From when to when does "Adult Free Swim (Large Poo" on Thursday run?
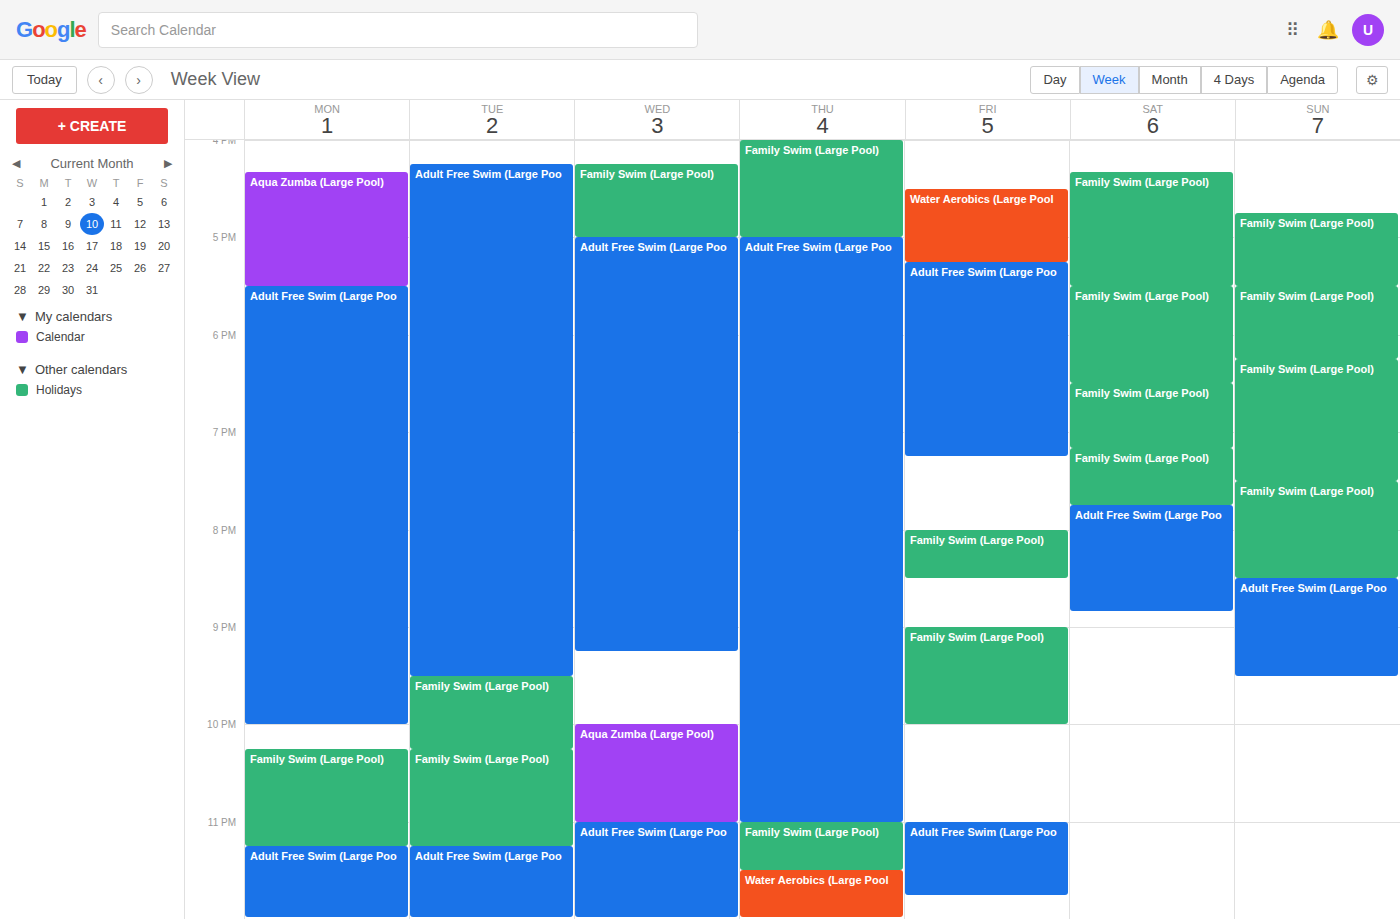
17:00 to 23:00